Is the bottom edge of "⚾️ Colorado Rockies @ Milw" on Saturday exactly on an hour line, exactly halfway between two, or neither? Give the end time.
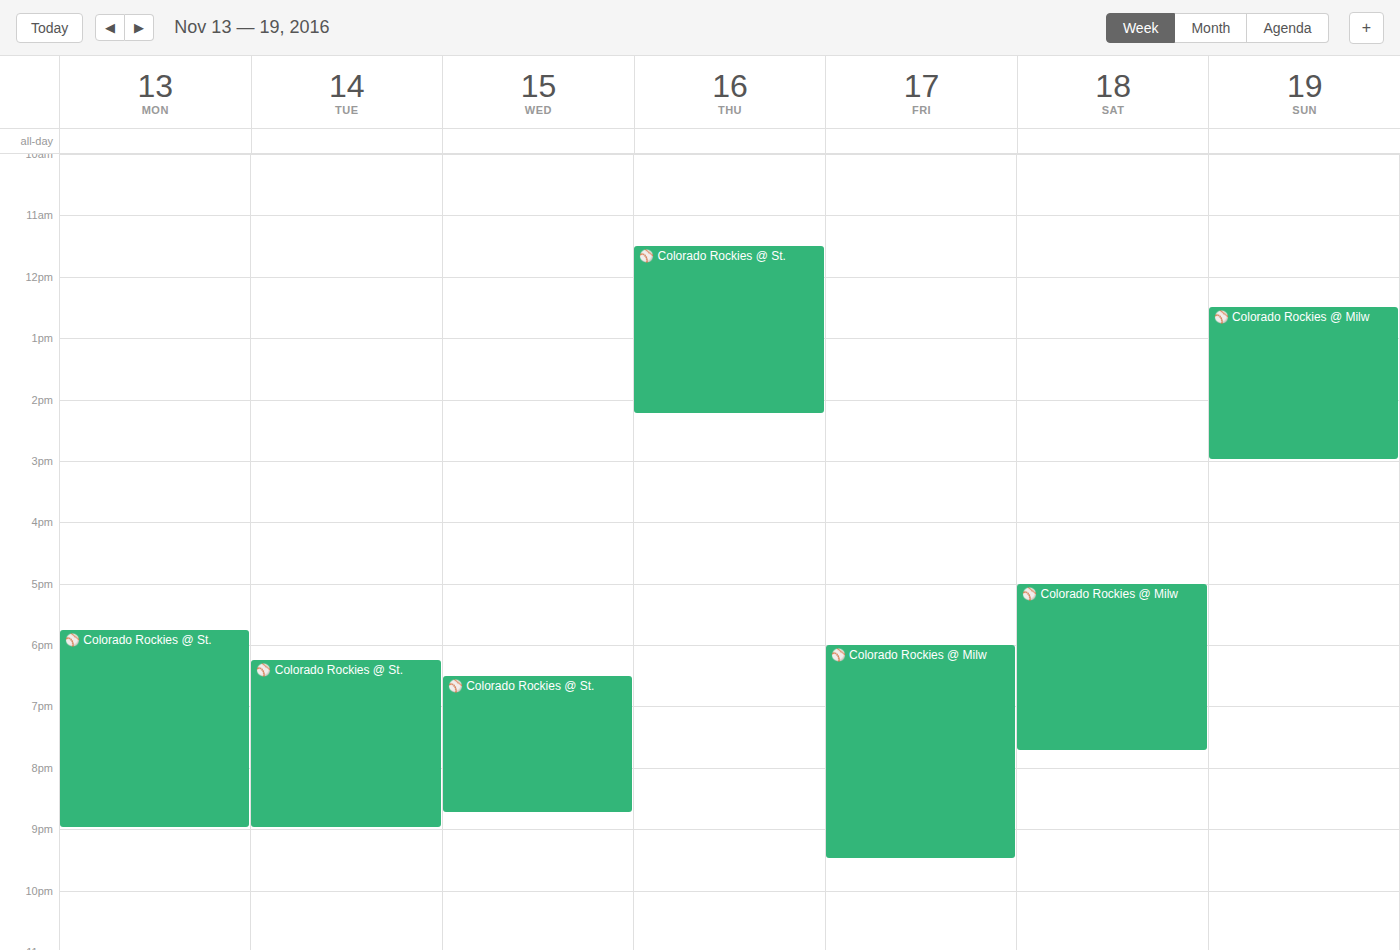
7:45 PM -- neither: three quarters of the way from the 7 PM line to the 8 PM line.